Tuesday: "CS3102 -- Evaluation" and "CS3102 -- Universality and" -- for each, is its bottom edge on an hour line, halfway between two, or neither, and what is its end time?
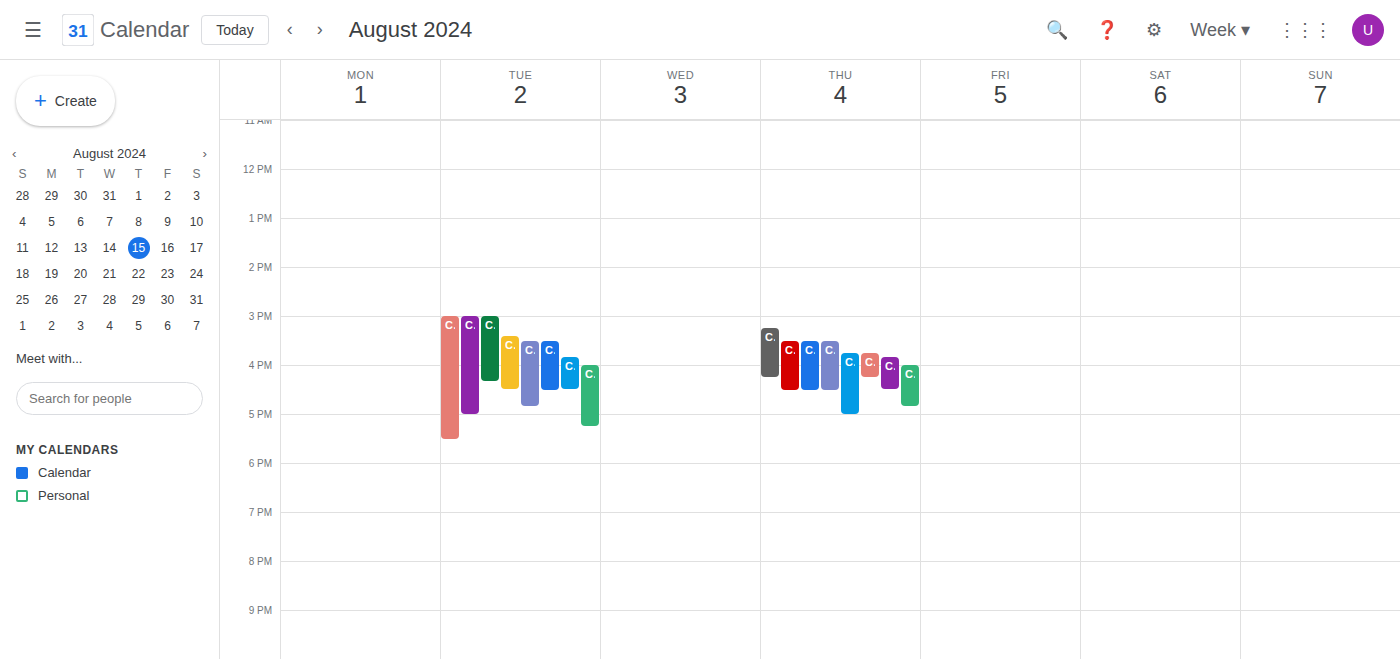
"CS3102 -- Evaluation": 4:30 PM, halfway between the 4 PM and 5 PM lines. "CS3102 -- Universality and": 5:30 PM, halfway between the 5 PM and 6 PM lines.